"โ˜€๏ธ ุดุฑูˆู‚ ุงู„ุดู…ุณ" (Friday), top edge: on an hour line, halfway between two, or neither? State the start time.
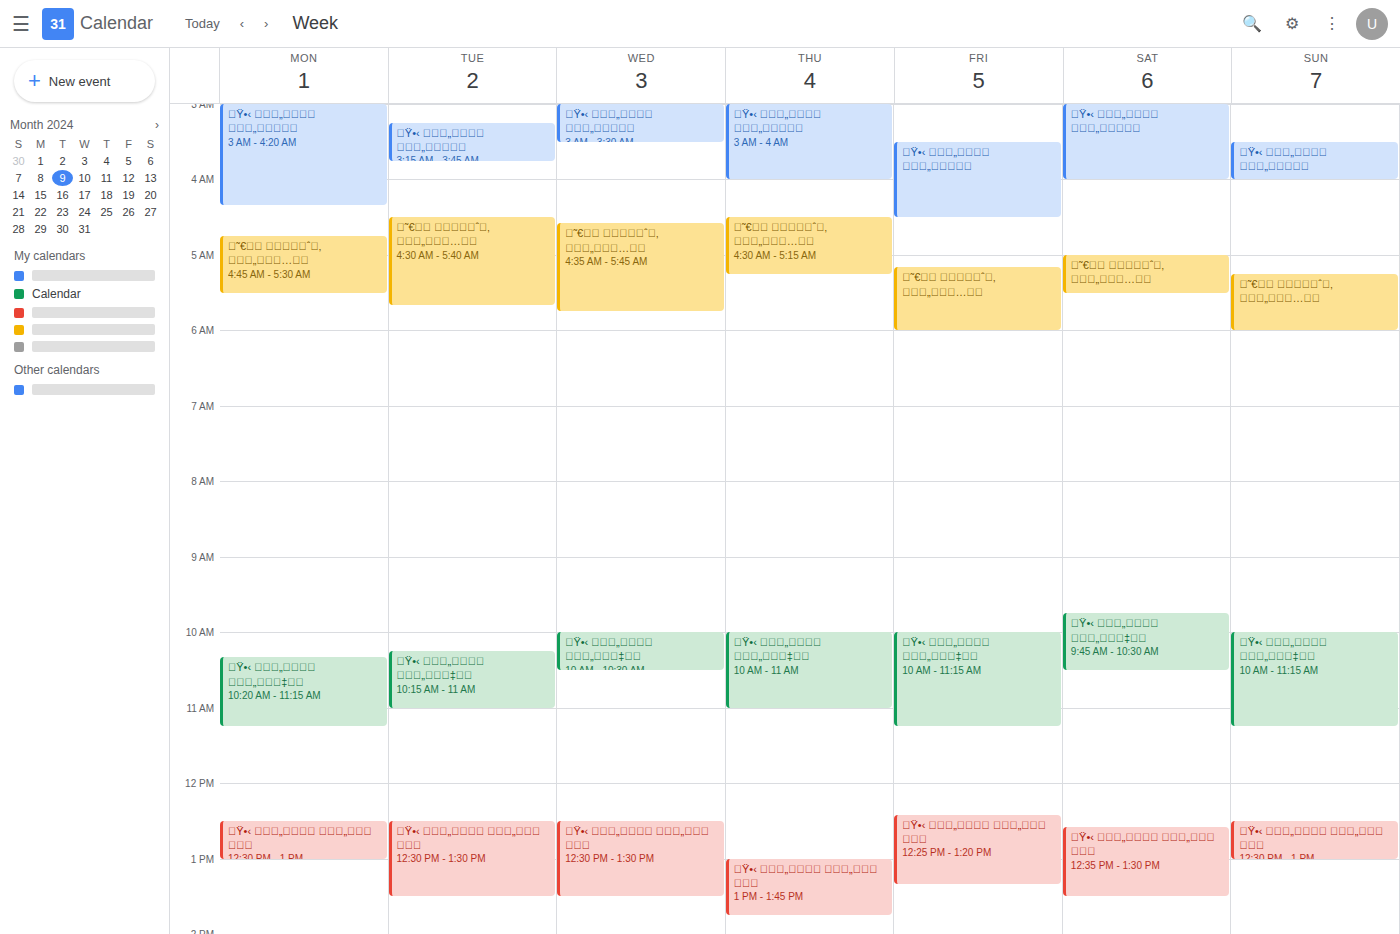
5:10 AM -- neither: 10 minutes below the 5 AM line and 50 minutes above the 6 AM line.